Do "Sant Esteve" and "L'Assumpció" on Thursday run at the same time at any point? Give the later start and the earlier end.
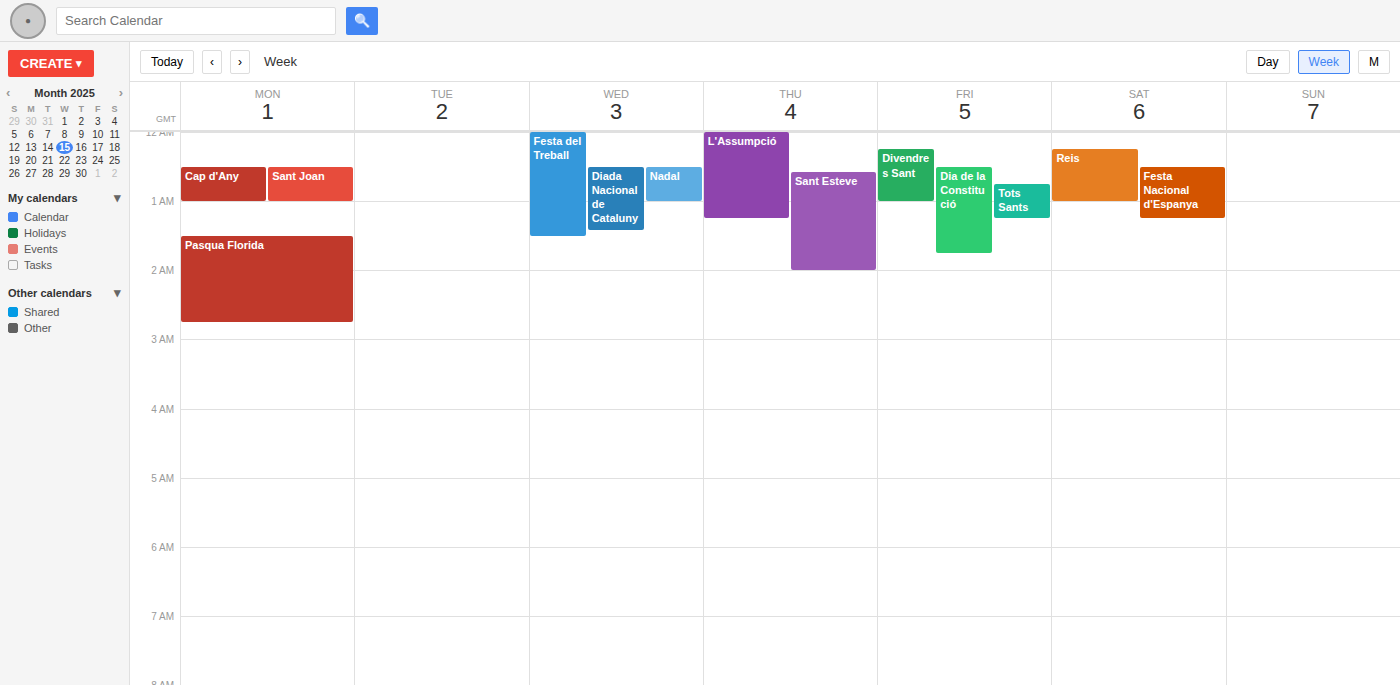
"Sant Esteve" starts at 12:35 AM, before "L'Assumpció" ends at 1:15 AM -- they overlap.